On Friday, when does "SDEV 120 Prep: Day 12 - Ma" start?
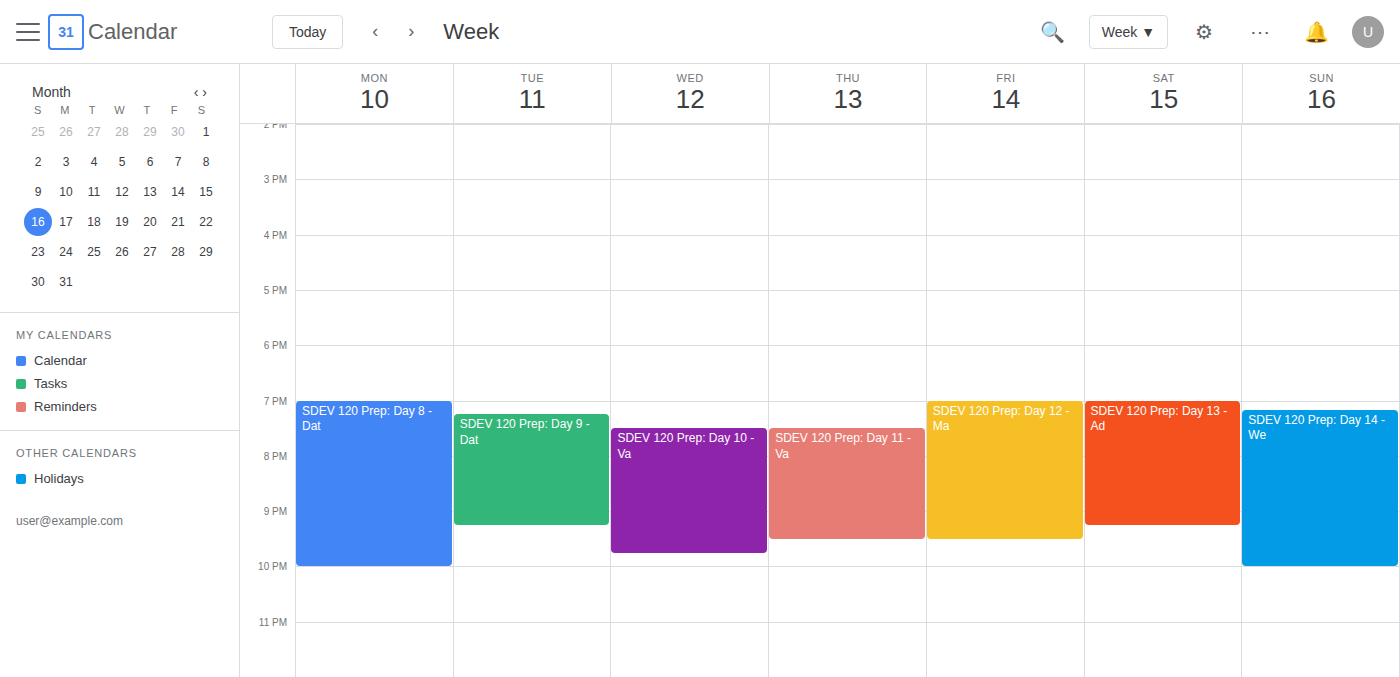
7:00 PM